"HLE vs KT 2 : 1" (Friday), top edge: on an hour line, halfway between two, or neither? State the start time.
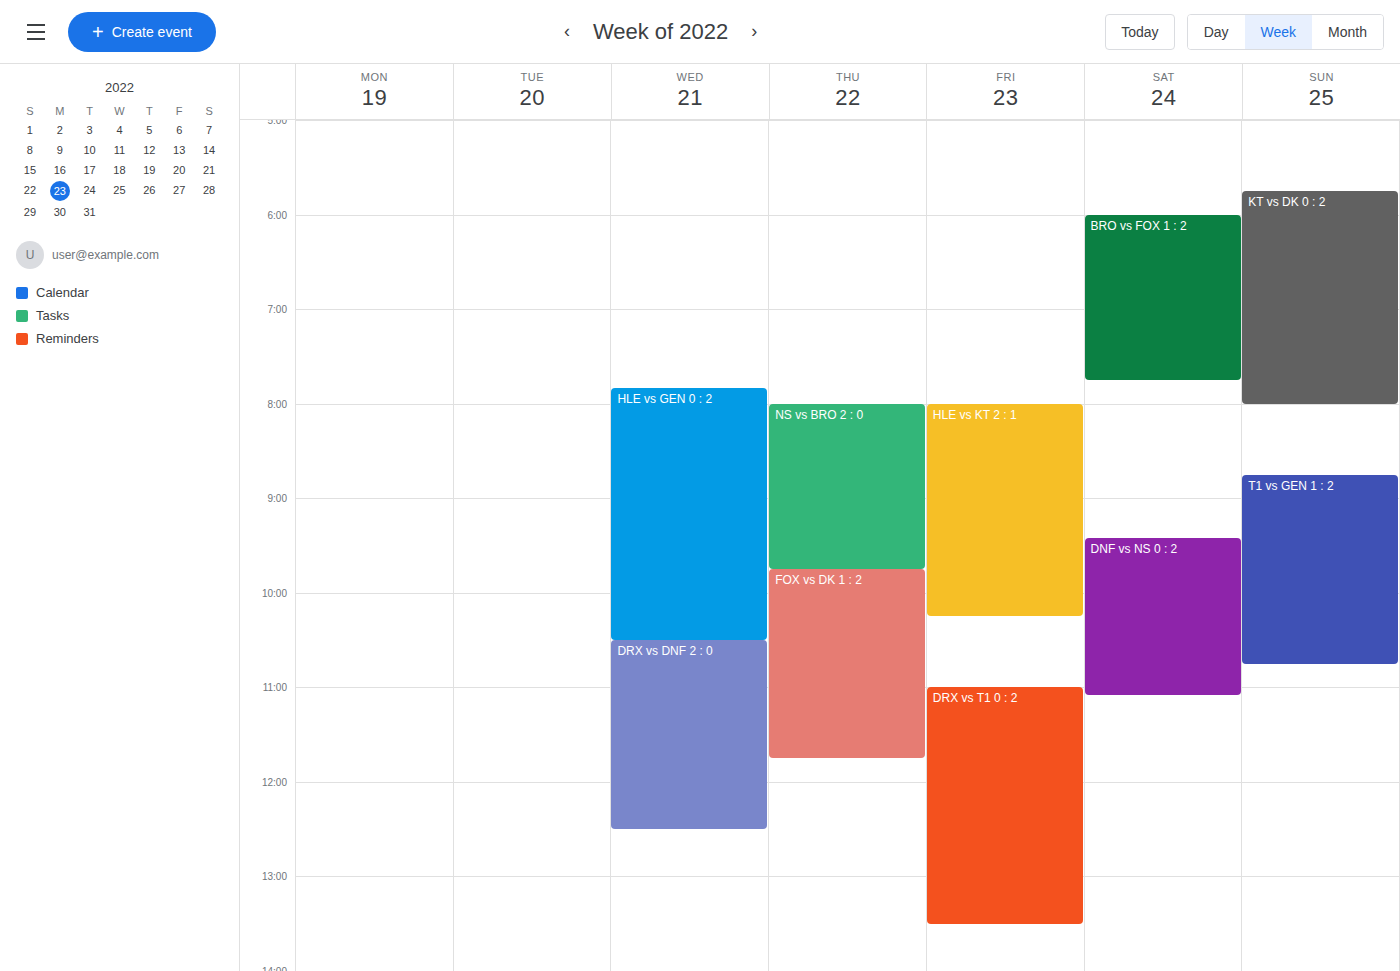
8:00 AM -- exactly on the 8 AM line.